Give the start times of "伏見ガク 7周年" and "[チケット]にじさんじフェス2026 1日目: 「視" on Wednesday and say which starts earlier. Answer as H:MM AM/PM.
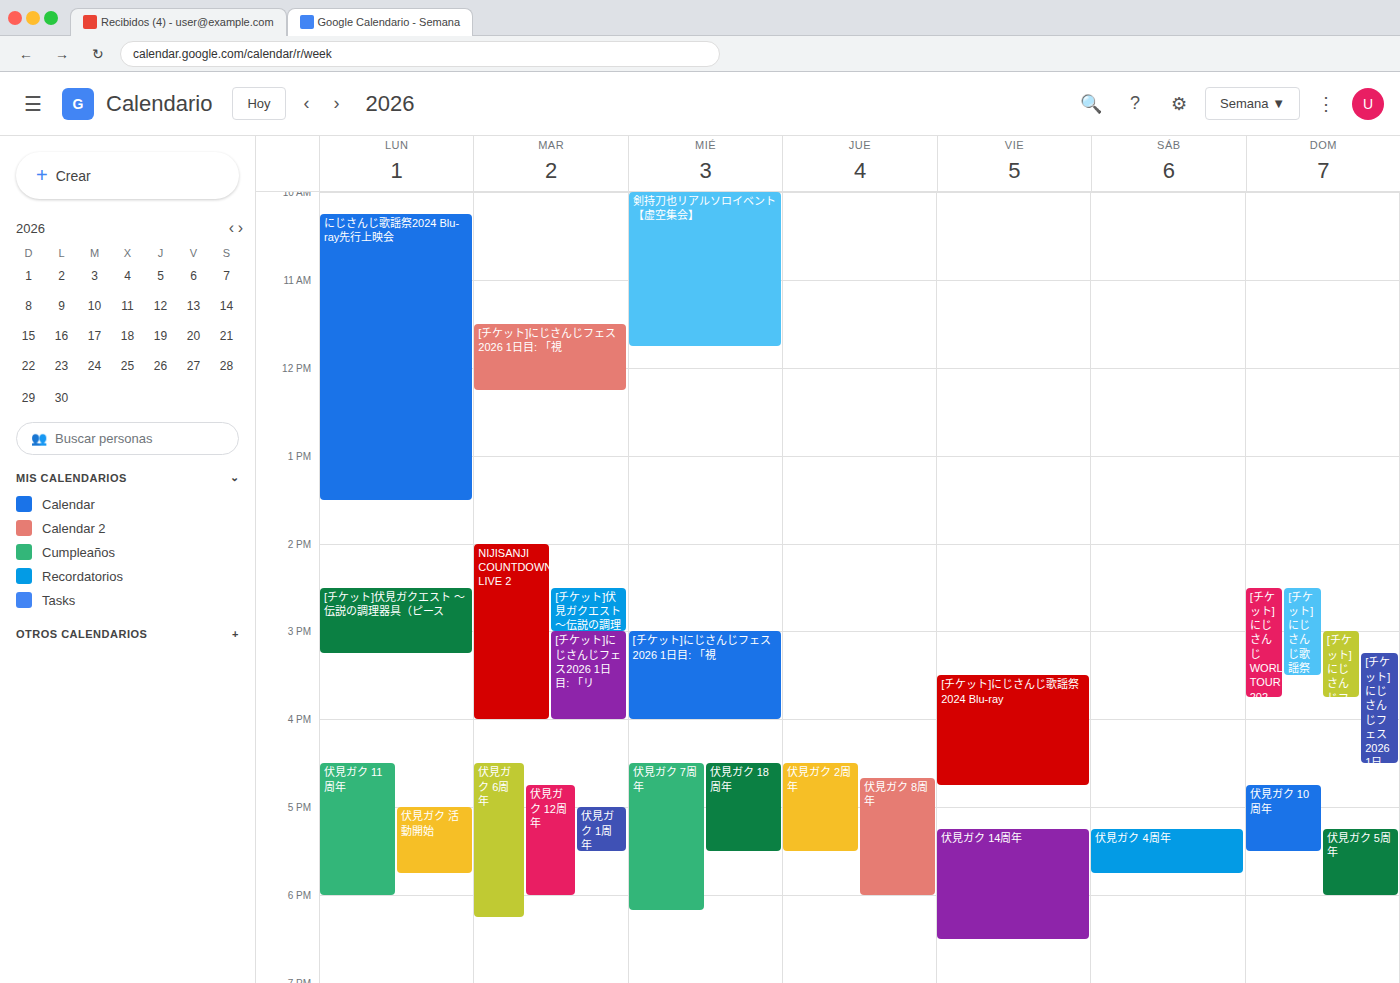
"[チケット]にじさんじフェス2026 1日目: 「視" 3:00 PM; "伏見ガク 7周年" 4:30 PM.